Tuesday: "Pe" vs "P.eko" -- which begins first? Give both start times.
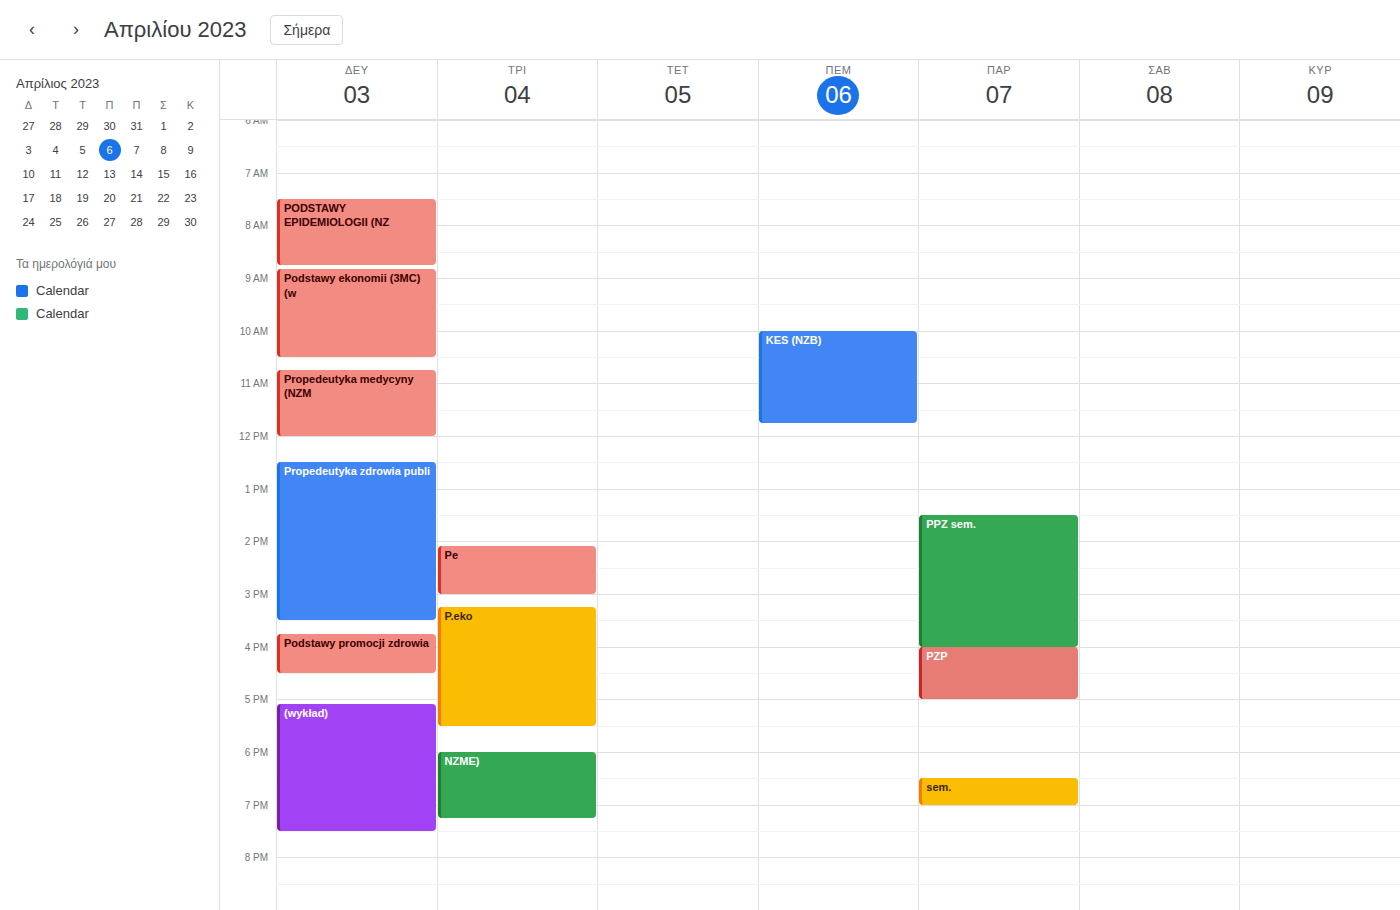
"Pe" 2:05 PM; "P.eko" 3:15 PM.